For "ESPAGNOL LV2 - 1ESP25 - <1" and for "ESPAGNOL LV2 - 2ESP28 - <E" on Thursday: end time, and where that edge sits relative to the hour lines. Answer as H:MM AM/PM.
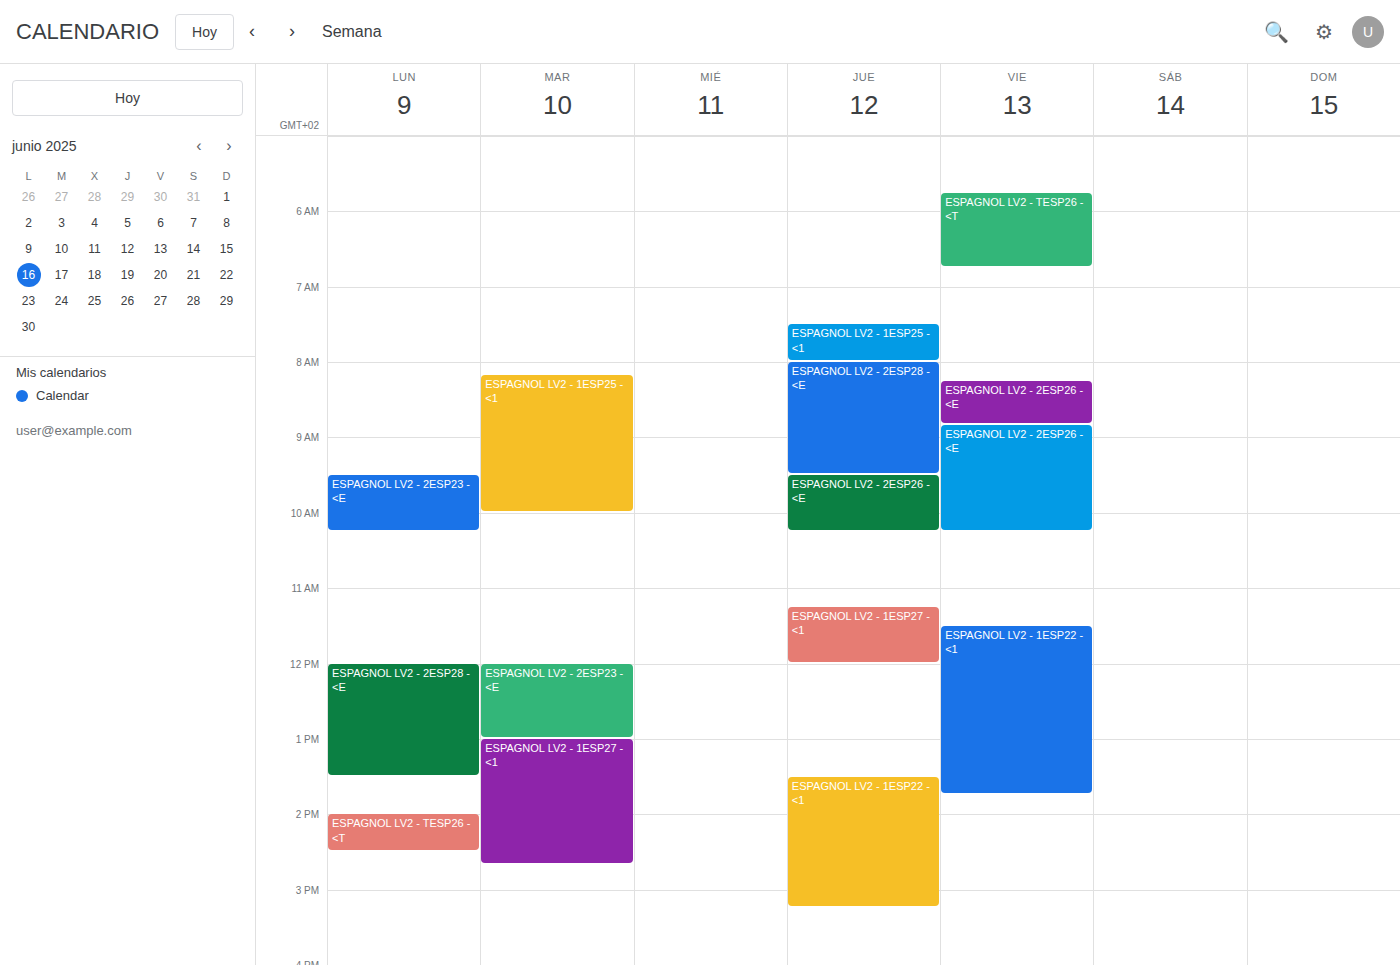
"ESPAGNOL LV2 - 1ESP25 - <1": 8:00 AM, exactly on the 8 AM line. "ESPAGNOL LV2 - 2ESP28 - <E": 9:30 AM, halfway between the 9 AM and 10 AM lines.